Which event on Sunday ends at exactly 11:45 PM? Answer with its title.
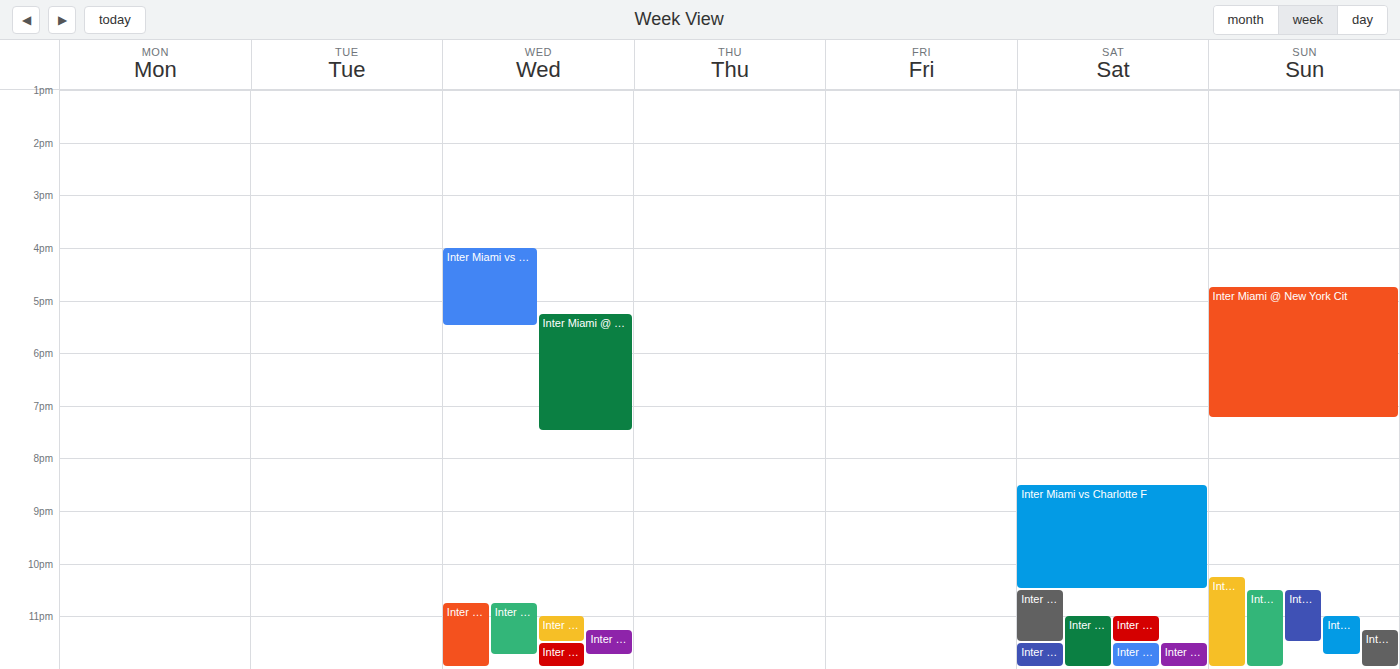
"Inter Miami @ Revolution"